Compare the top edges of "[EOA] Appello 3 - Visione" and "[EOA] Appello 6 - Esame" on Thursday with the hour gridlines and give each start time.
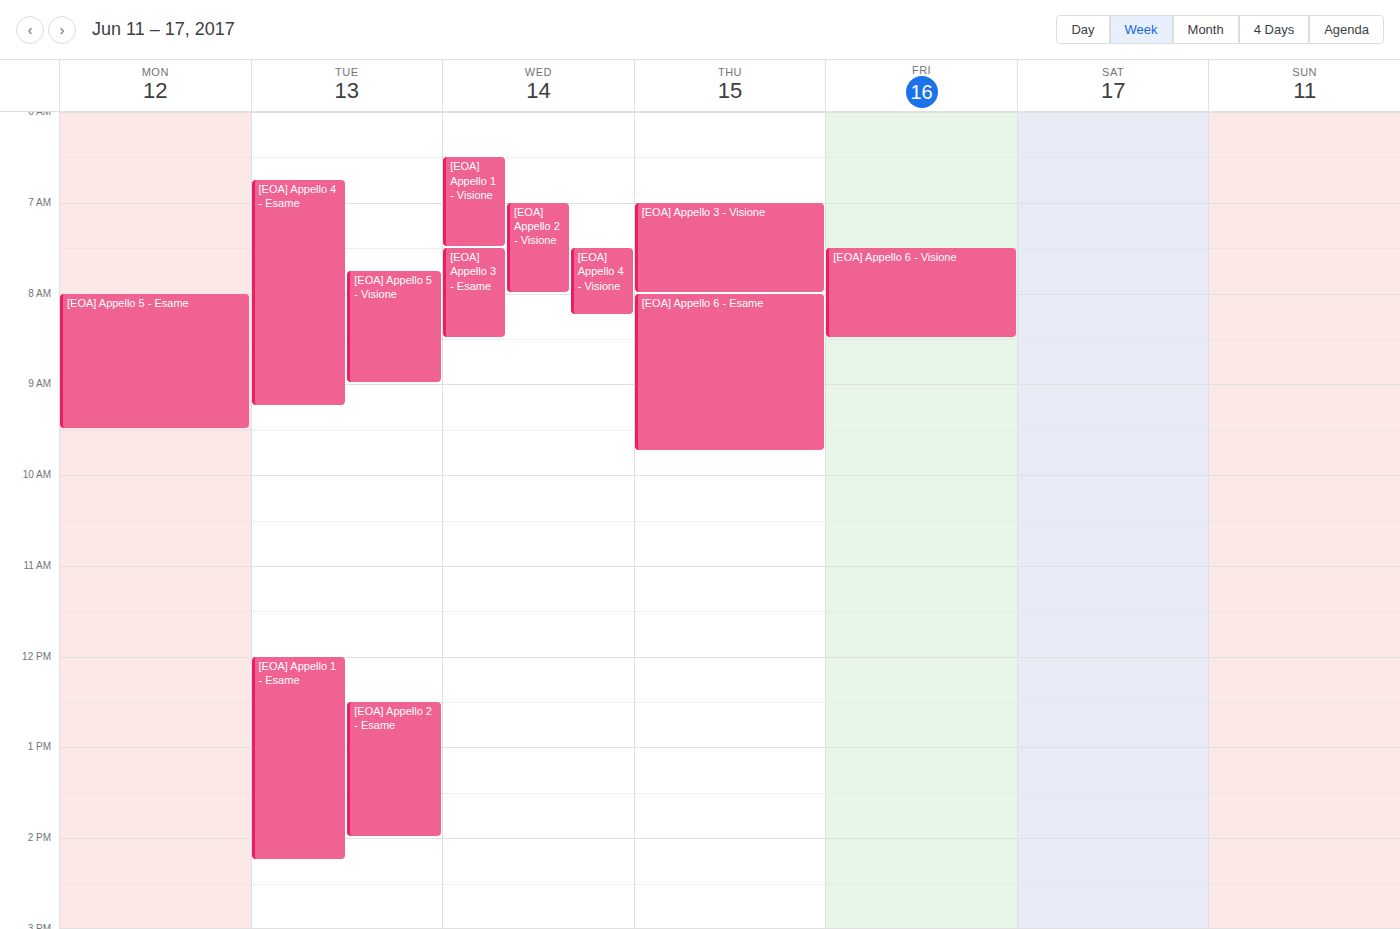
"[EOA] Appello 3 - Visione": 7:00 AM, exactly on the 7 AM line. "[EOA] Appello 6 - Esame": 8:00 AM, exactly on the 8 AM line.